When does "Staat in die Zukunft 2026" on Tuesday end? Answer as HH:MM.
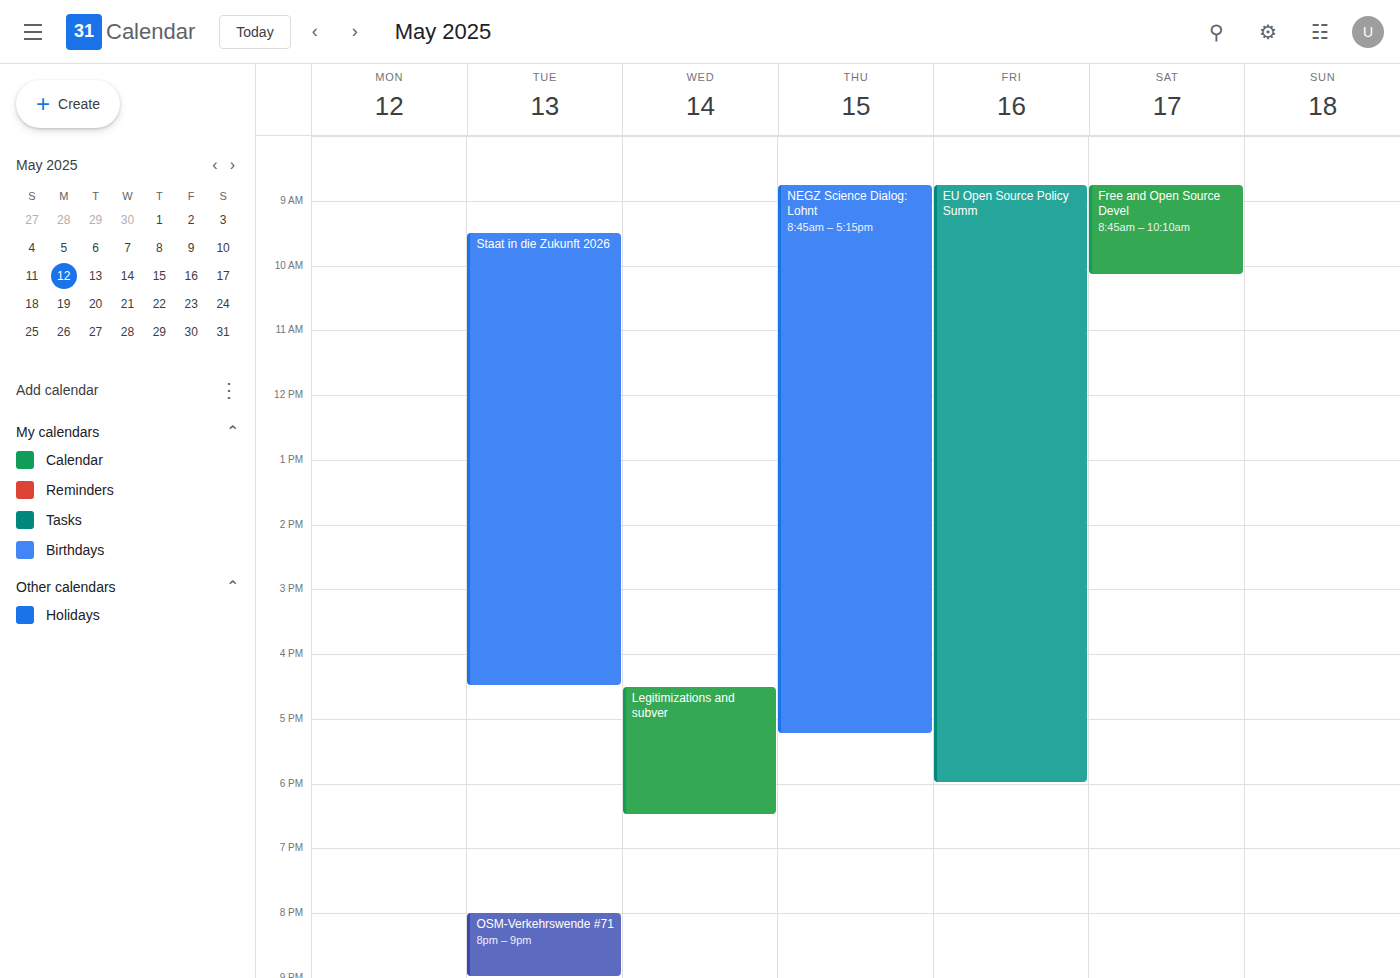
16:30